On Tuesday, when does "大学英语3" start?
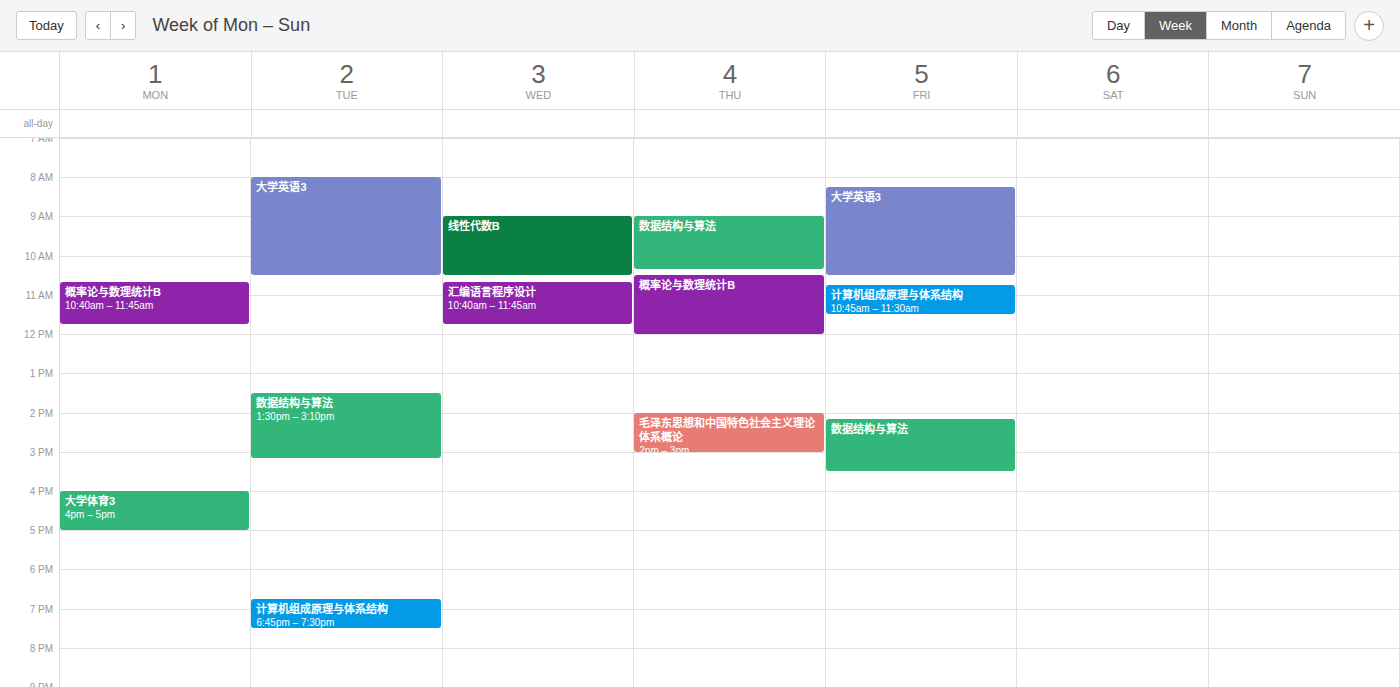
8:00 AM